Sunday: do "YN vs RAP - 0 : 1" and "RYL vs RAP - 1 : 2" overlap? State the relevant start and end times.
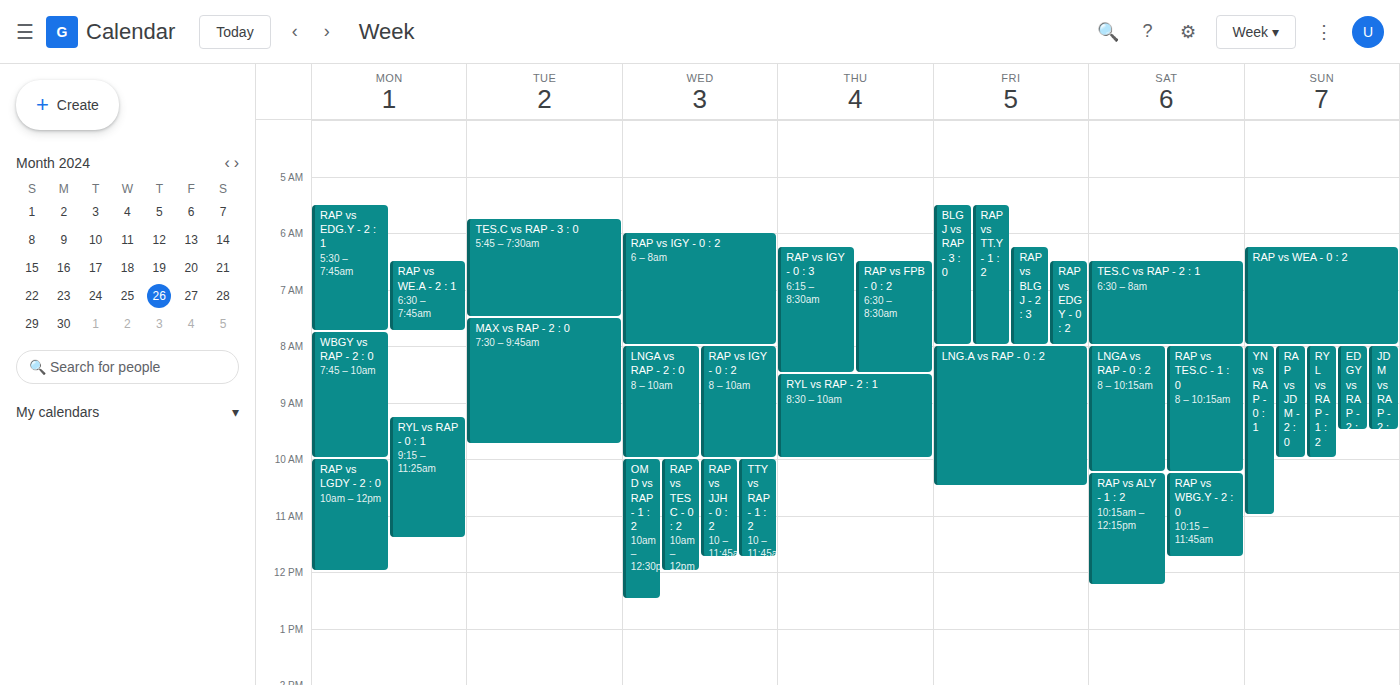
"RYL vs RAP - 1 : 2" runs 8:00 AM to 10:00 AM, inside "YN vs RAP - 0 : 1" -- they overlap.